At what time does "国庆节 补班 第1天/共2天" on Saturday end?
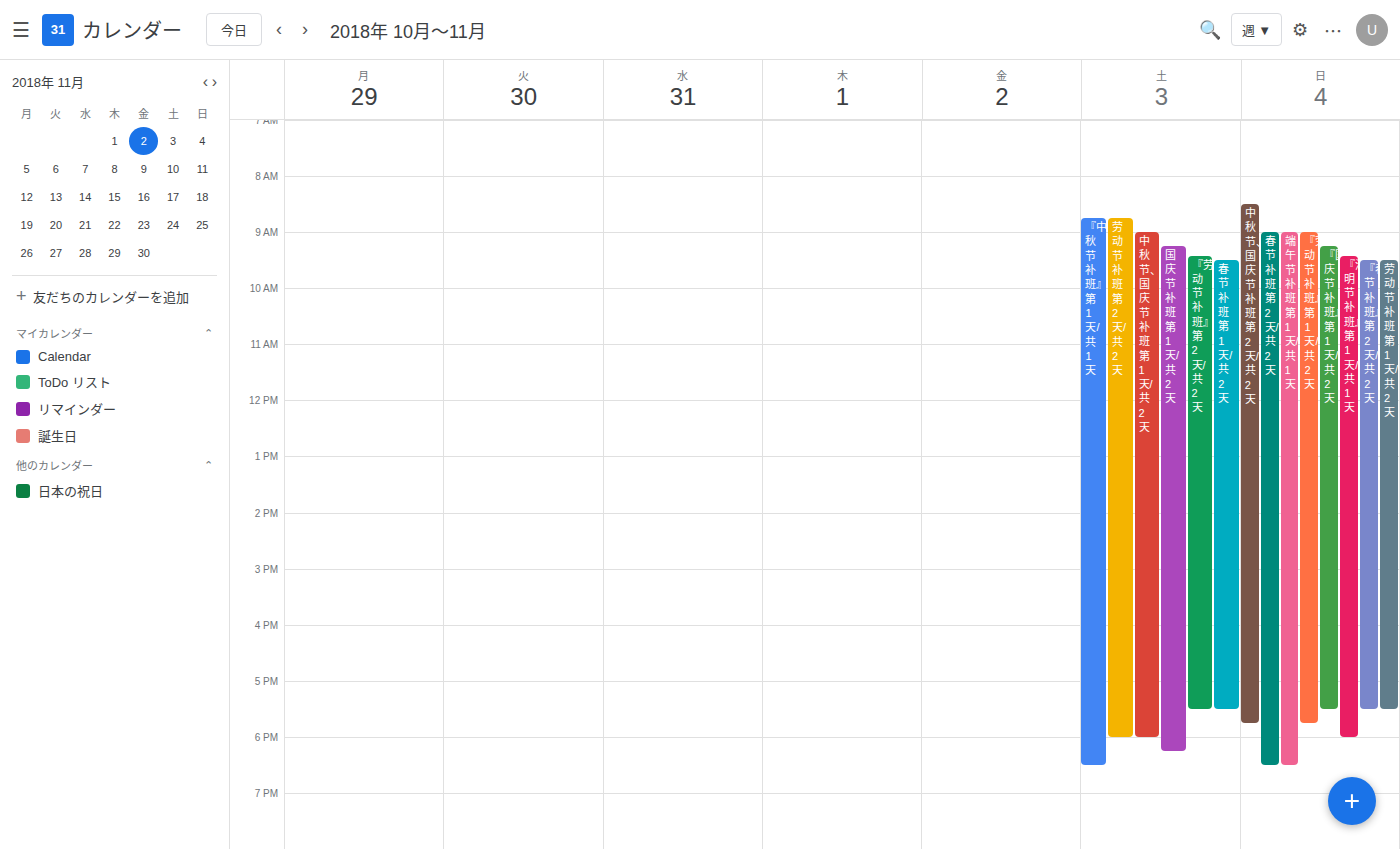
6:15 PM